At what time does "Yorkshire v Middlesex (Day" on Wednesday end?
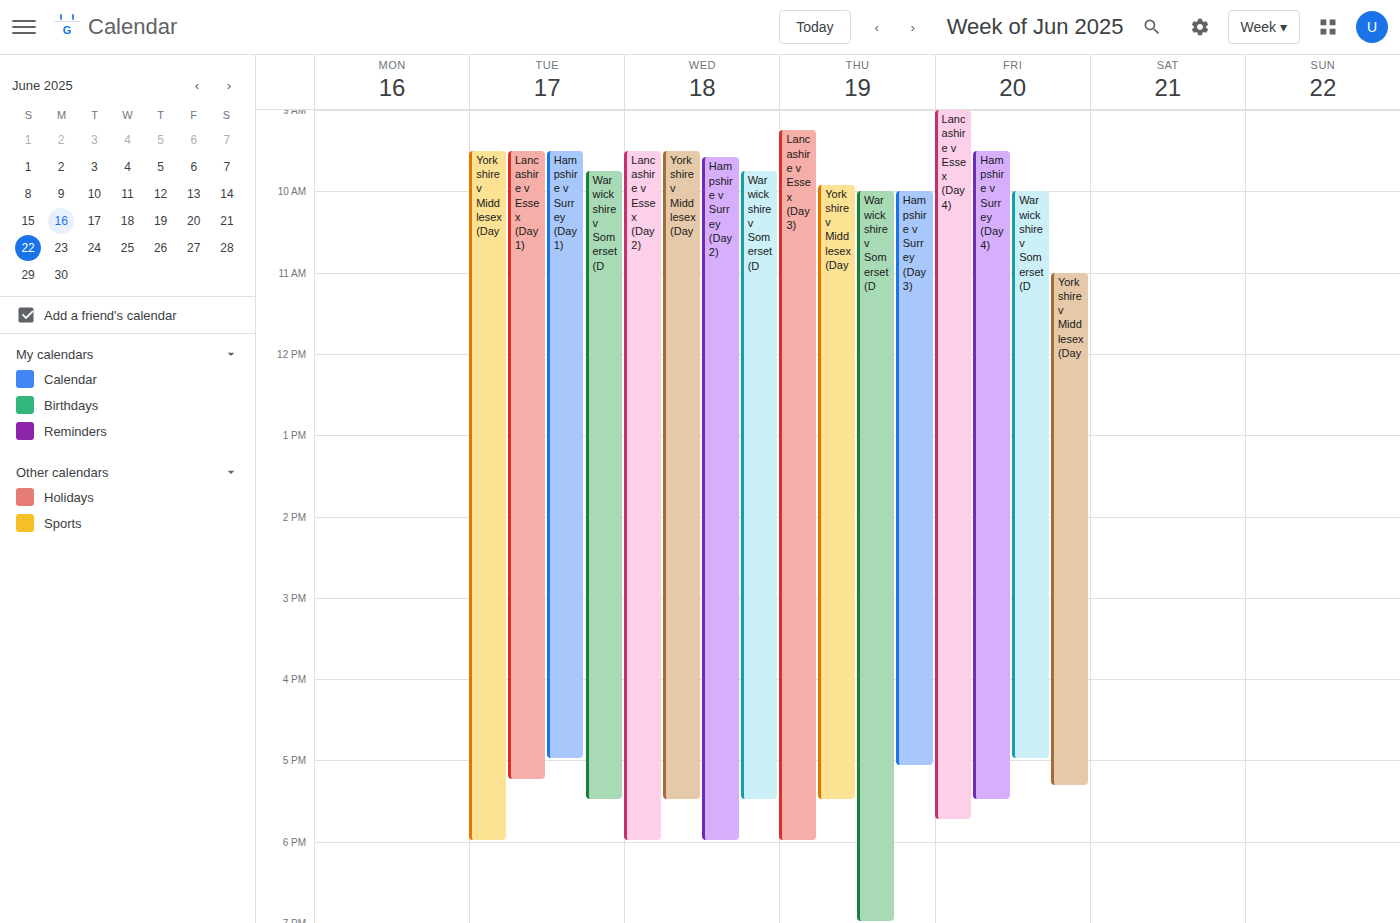
5:30 PM